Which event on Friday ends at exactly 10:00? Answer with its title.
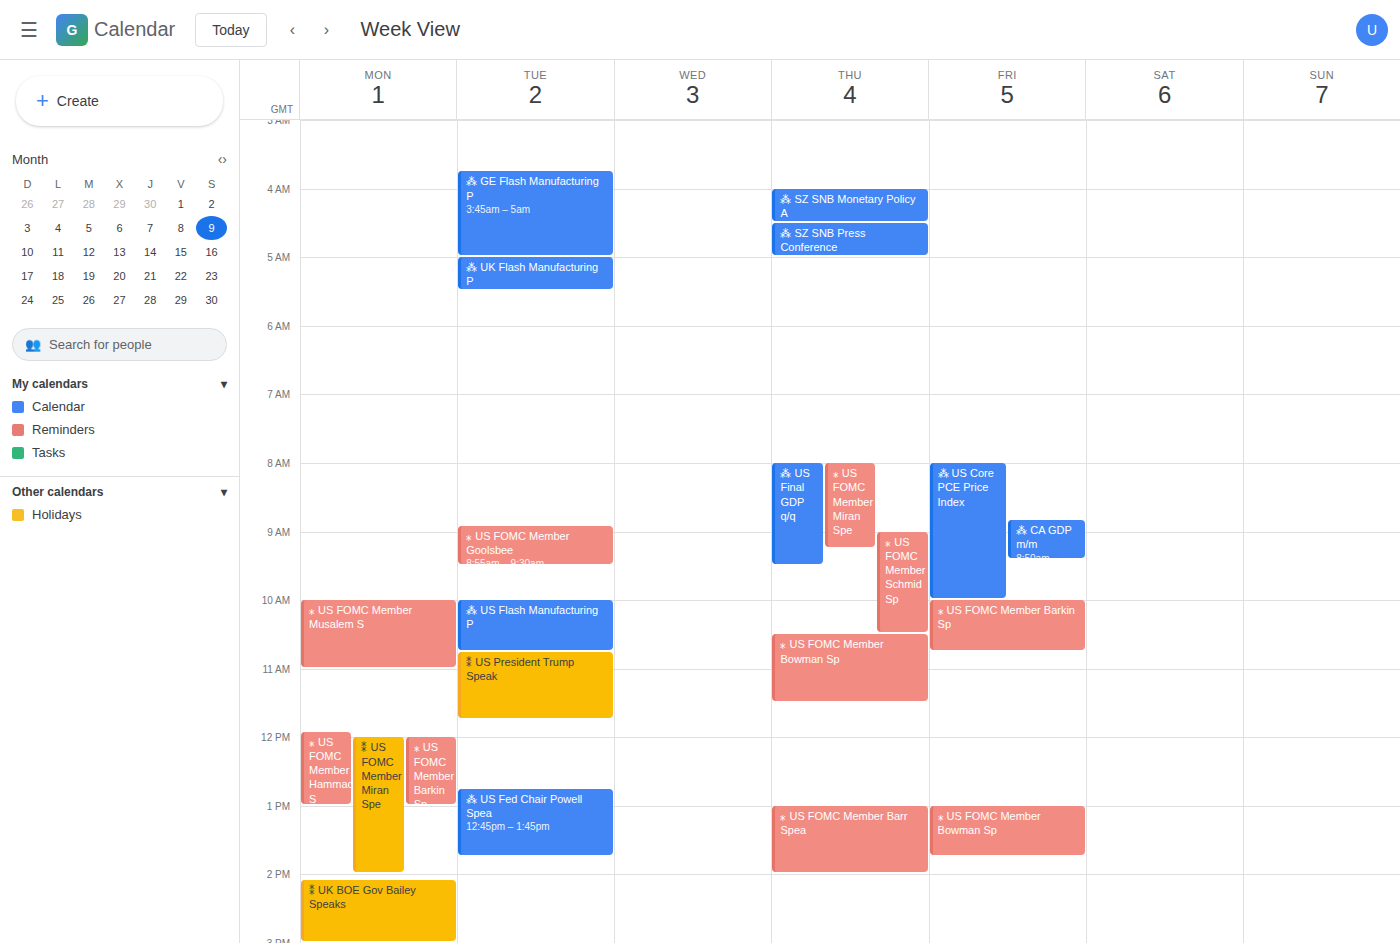
"⁂ US Core PCE Price Index"